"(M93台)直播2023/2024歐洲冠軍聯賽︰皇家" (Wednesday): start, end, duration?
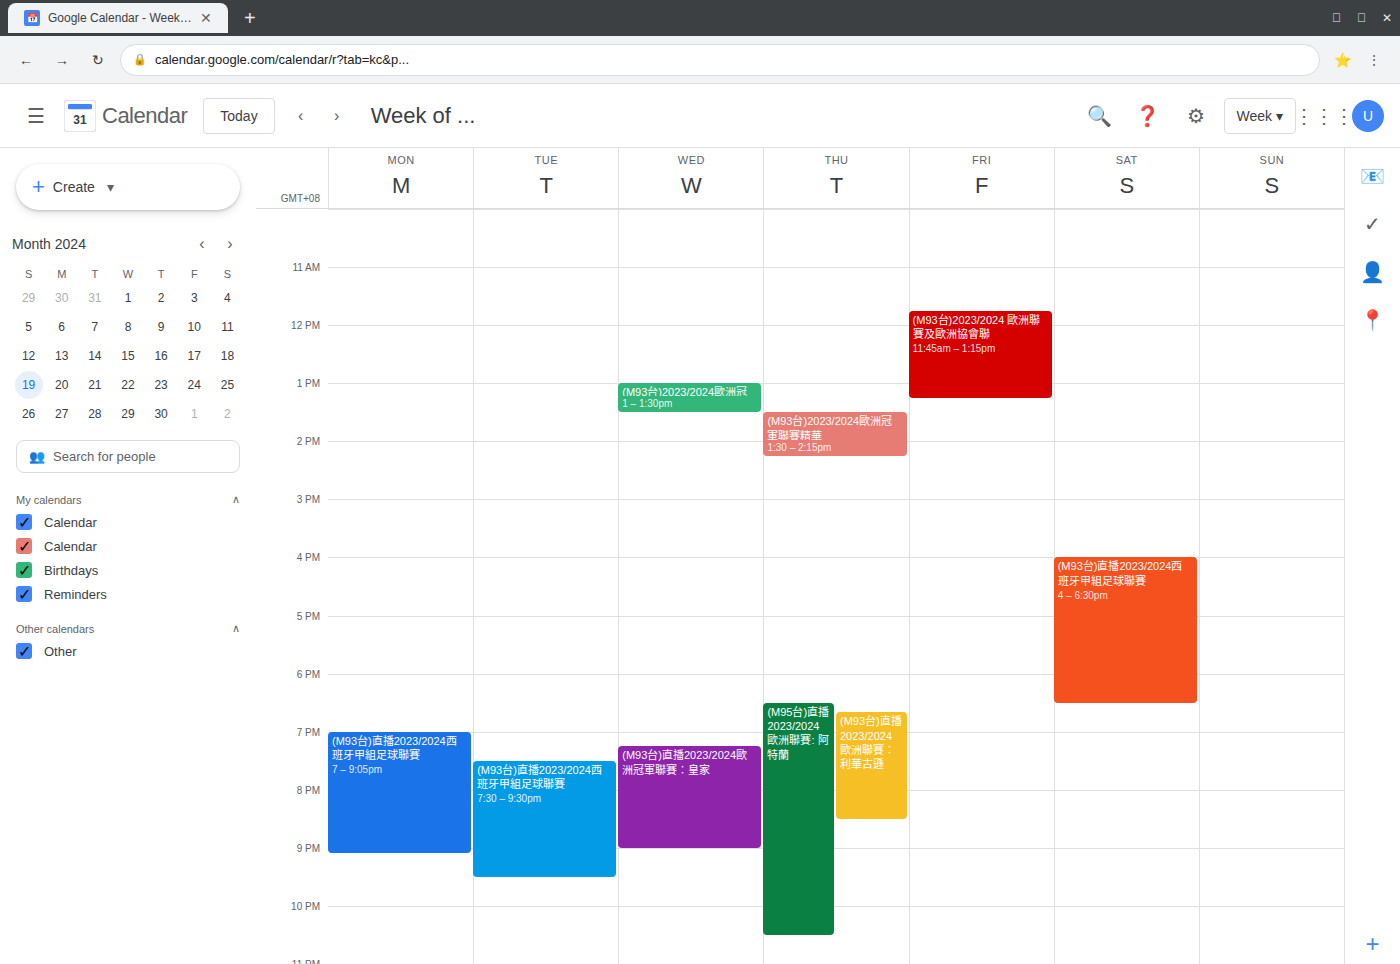
7:15 PM to 9:00 PM, 1 hour 45 minutes